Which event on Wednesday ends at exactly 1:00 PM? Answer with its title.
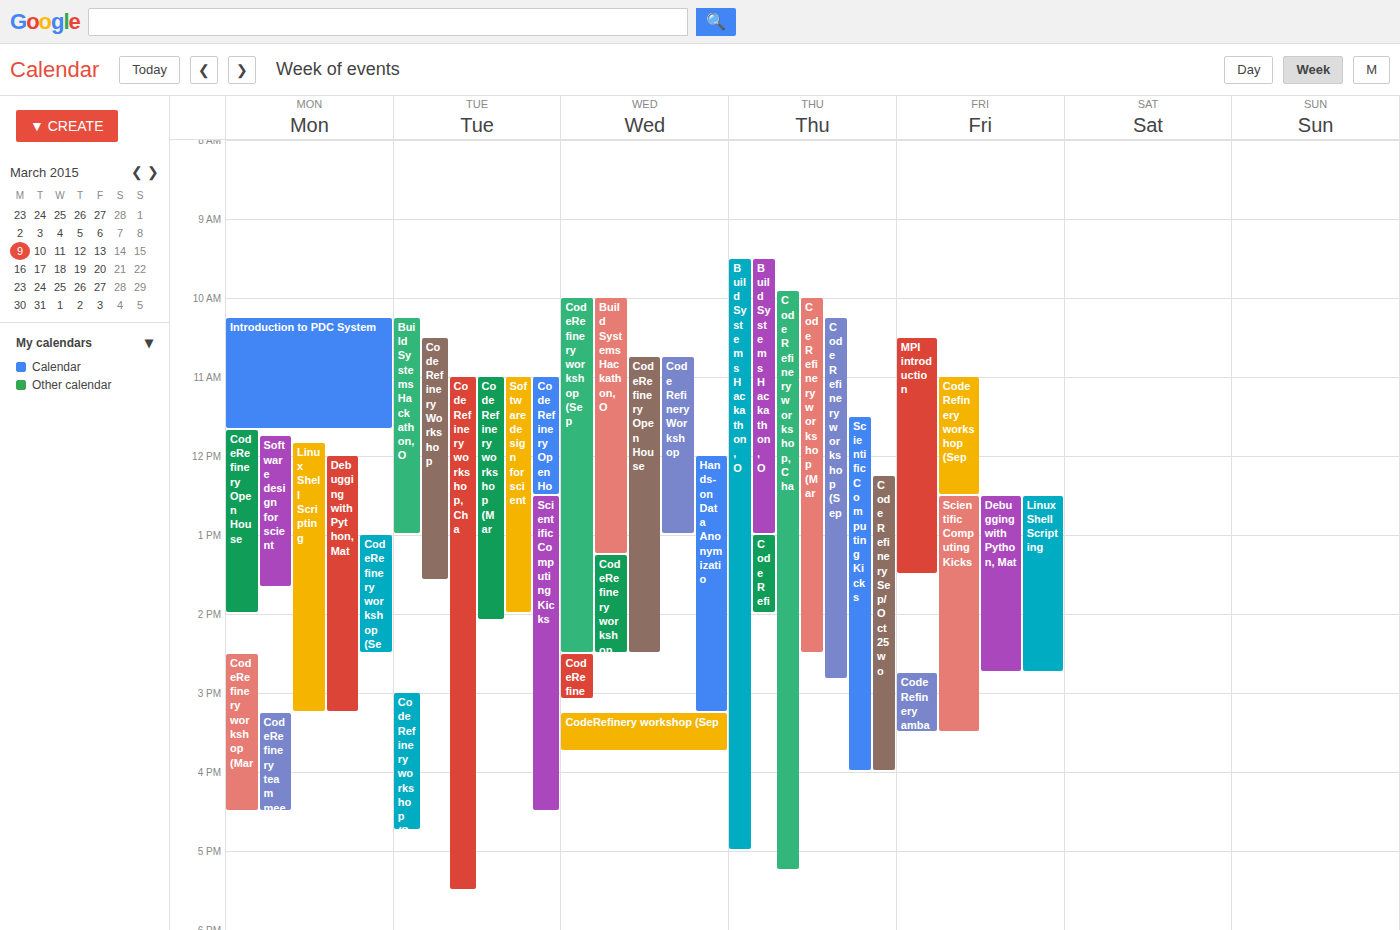
"Code Refinery Workshop"